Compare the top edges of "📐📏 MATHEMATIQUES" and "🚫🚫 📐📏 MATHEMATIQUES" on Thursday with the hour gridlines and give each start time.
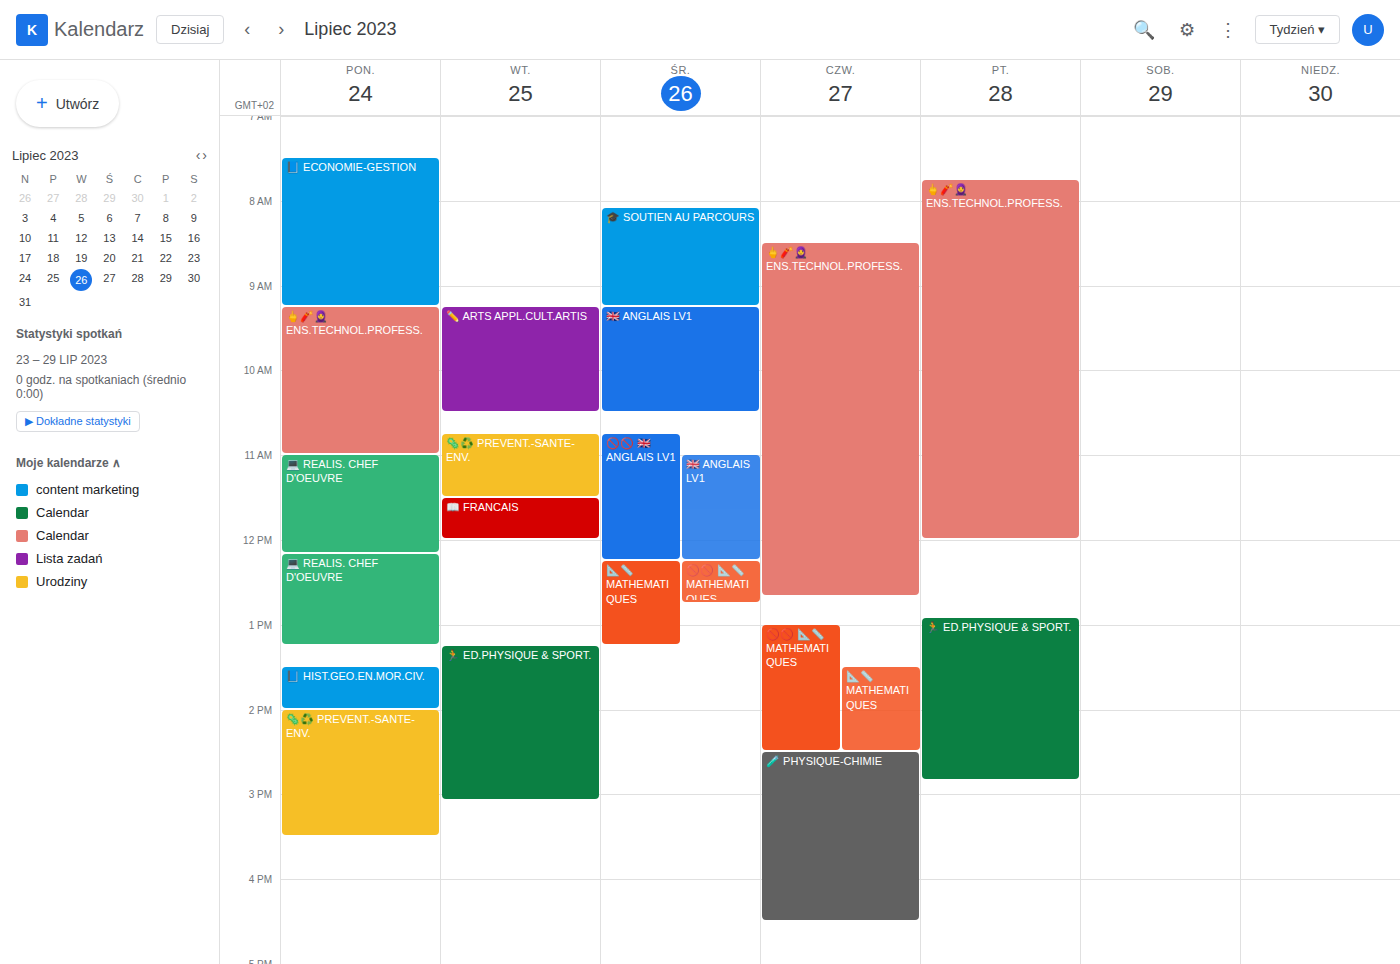
"📐📏 MATHEMATIQUES": 1:30 PM, halfway between the 1 PM and 2 PM lines. "🚫🚫 📐📏 MATHEMATIQUES": 1:00 PM, exactly on the 1 PM line.